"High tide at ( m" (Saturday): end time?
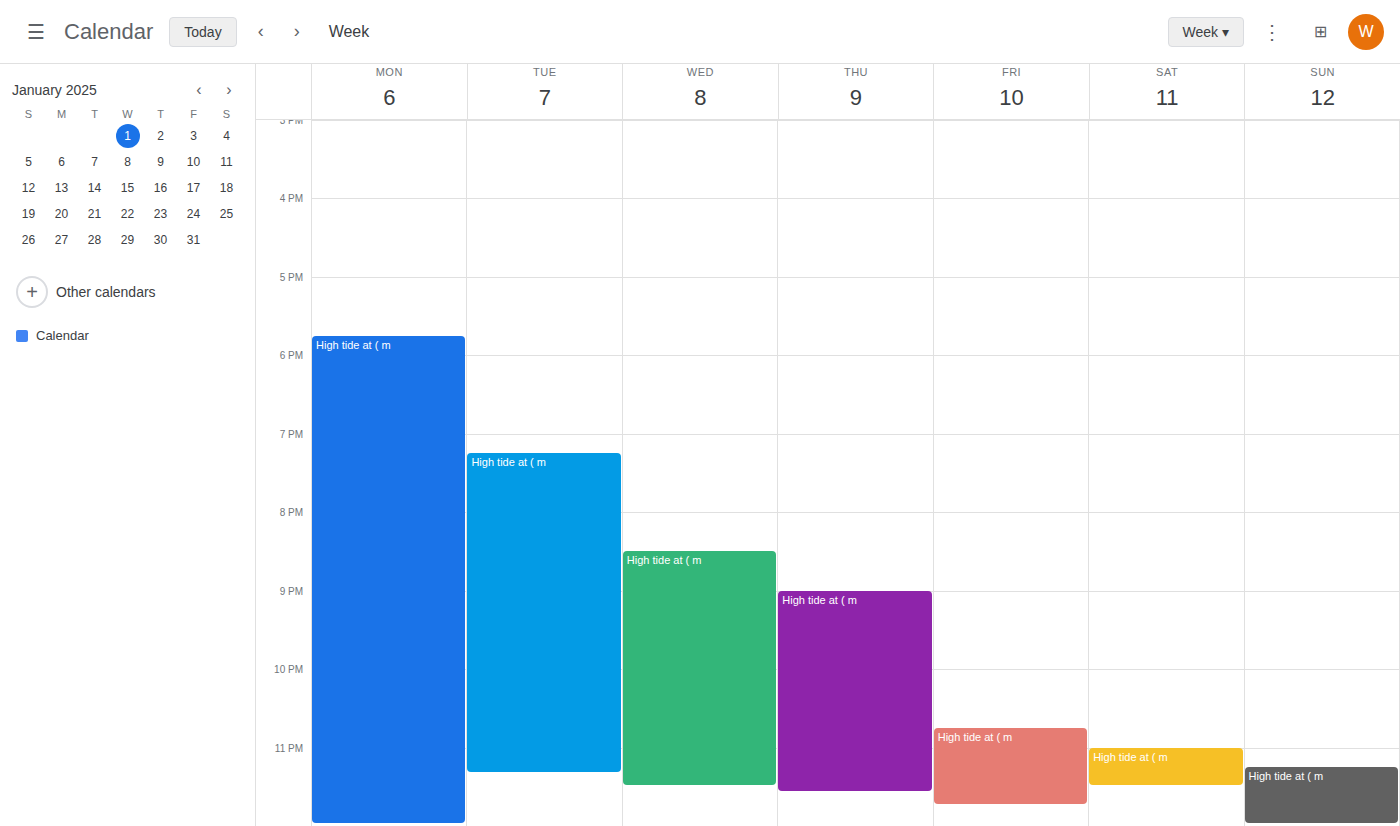
23:30